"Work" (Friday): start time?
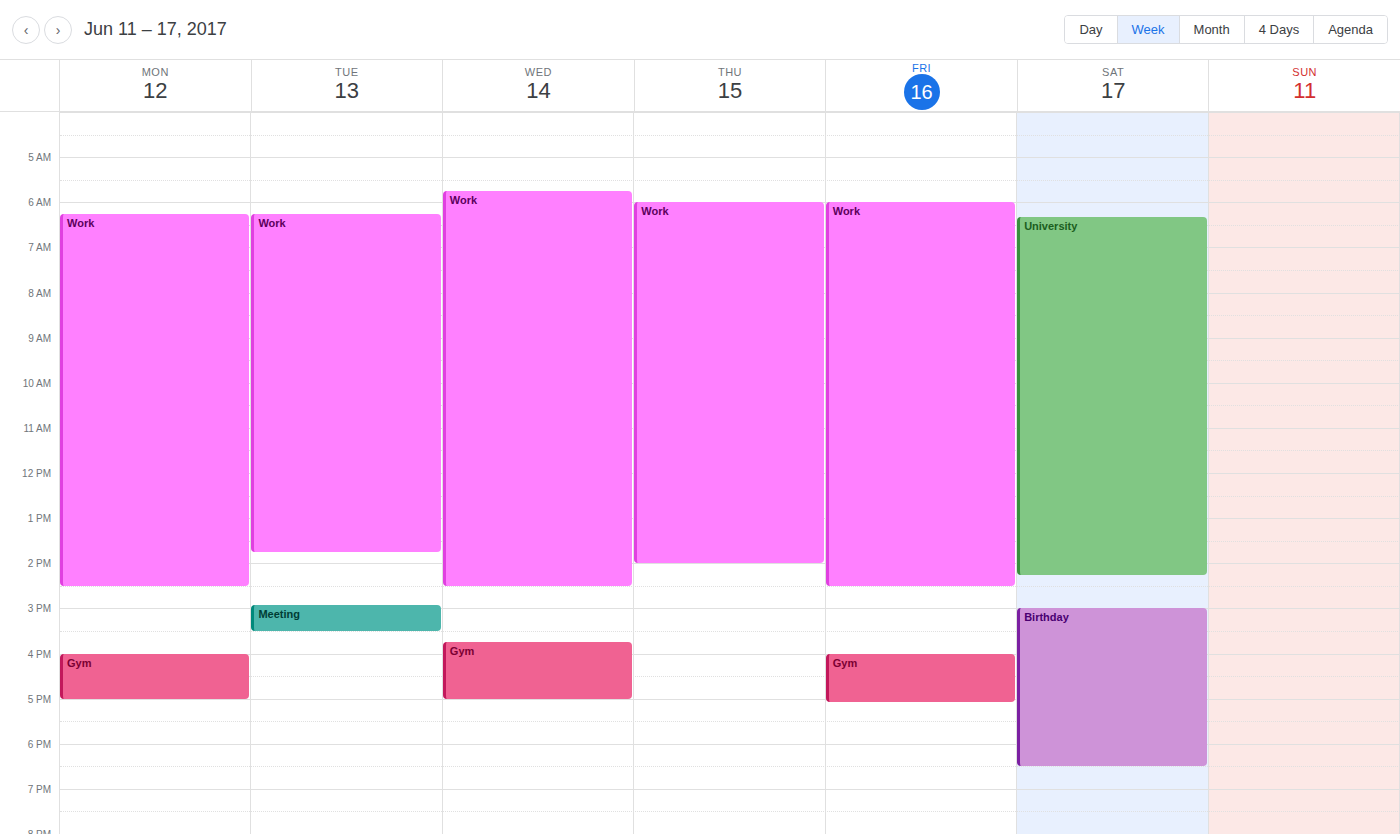
6:00 AM